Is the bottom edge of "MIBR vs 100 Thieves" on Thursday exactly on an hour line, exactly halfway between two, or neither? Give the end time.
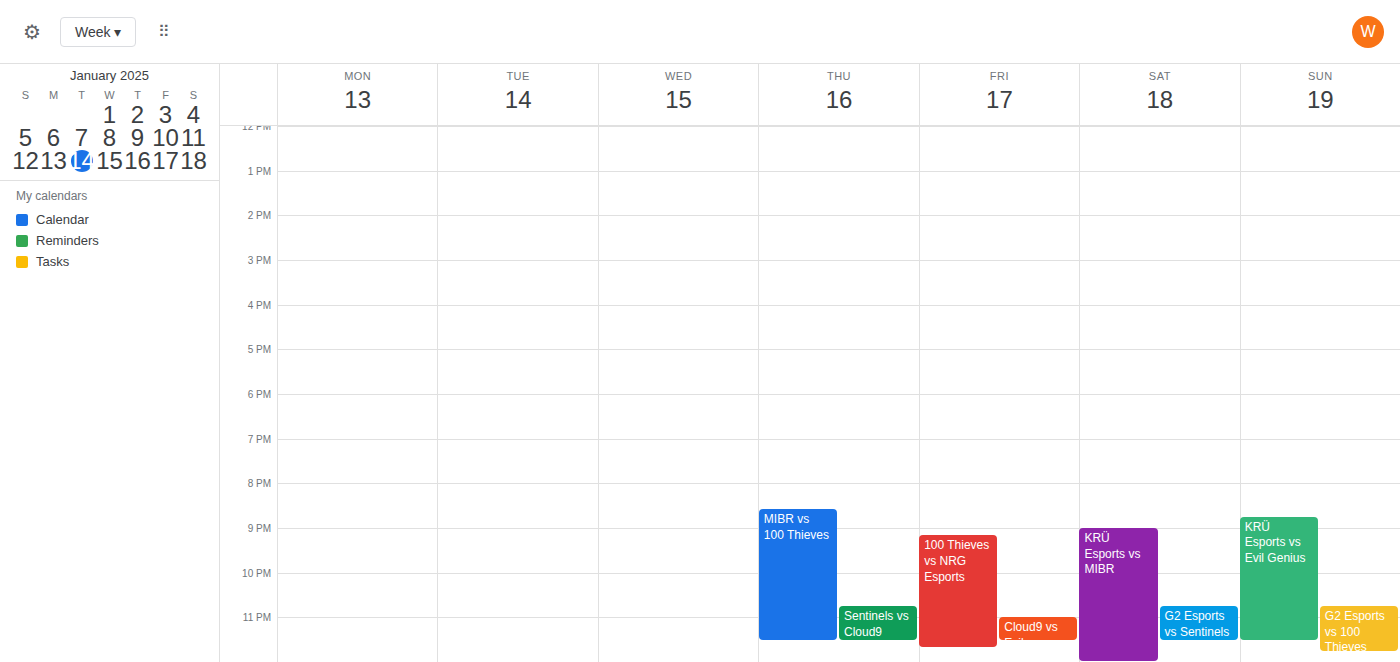
11:30 PM -- halfway between the 11 PM and 12 AM lines.